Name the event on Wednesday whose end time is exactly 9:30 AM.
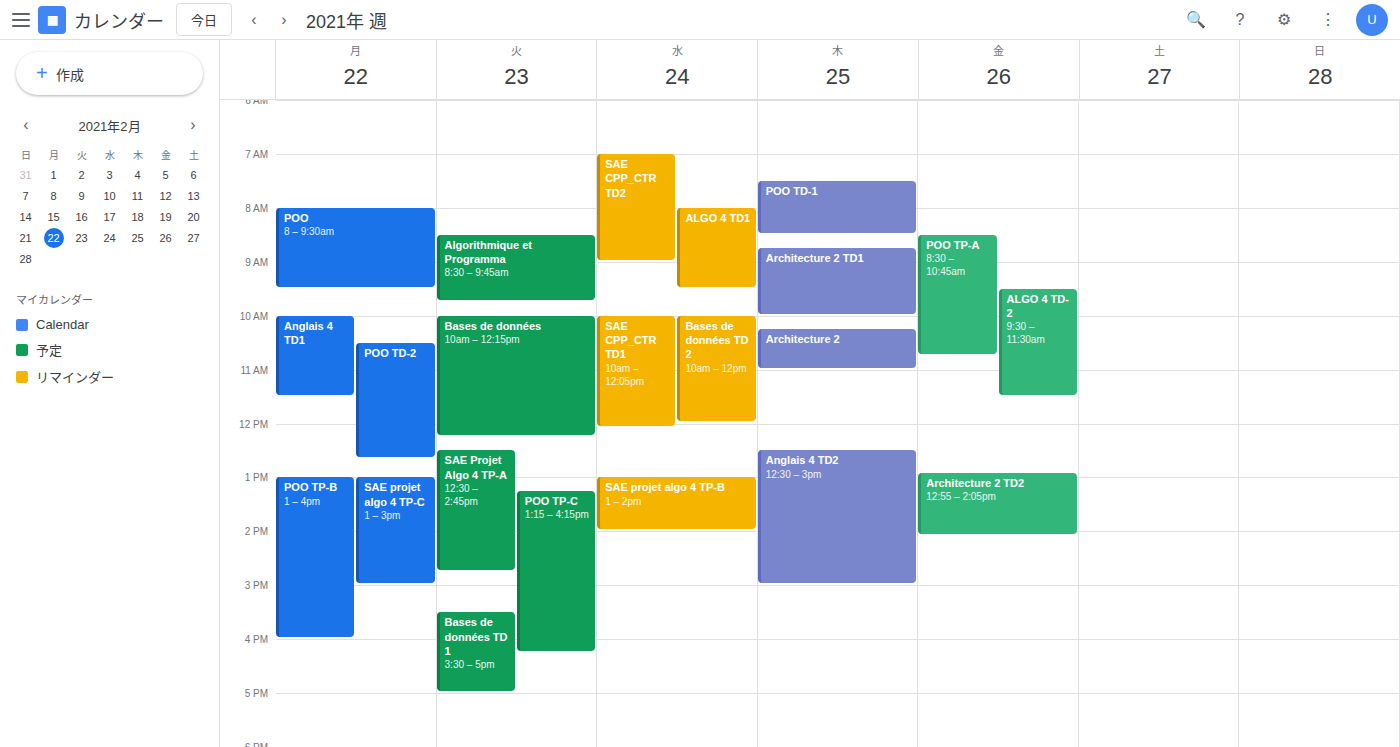
"ALGO 4 TD1"